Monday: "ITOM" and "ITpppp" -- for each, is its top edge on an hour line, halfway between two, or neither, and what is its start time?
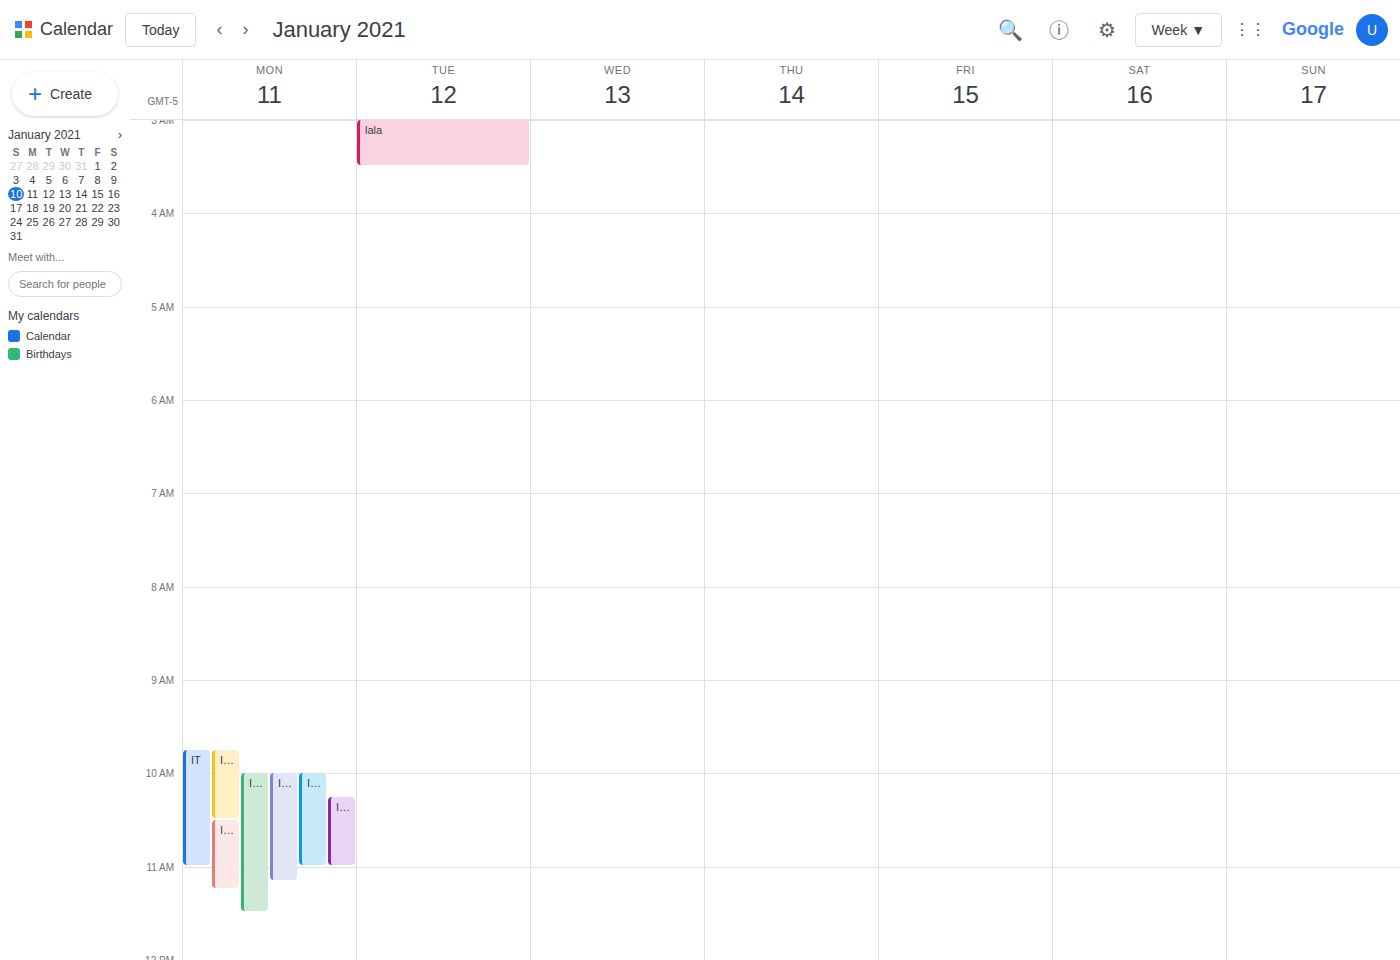
"ITOM": 10:30, halfway between the 10:00 and 11:00 lines. "ITpppp": 10:00, exactly on the 10:00 line.